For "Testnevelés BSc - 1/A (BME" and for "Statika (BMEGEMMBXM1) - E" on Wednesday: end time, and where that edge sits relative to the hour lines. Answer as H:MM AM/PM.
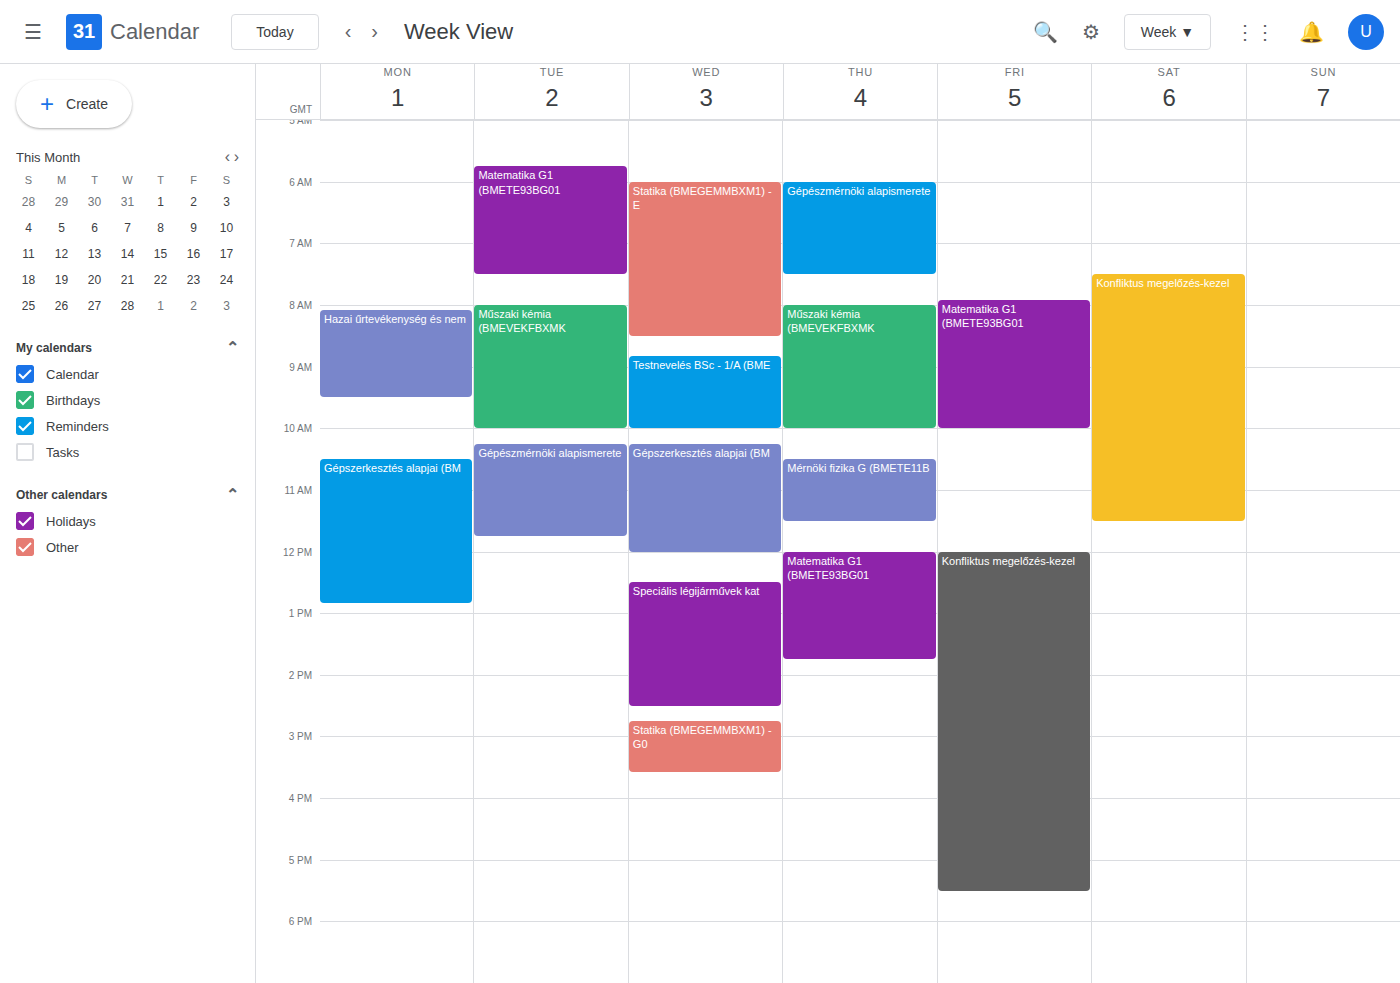
"Testnevelés BSc - 1/A (BME": 10:00 AM, exactly on the 10 AM line. "Statika (BMEGEMMBXM1) - E": 8:30 AM, halfway between the 8 AM and 9 AM lines.